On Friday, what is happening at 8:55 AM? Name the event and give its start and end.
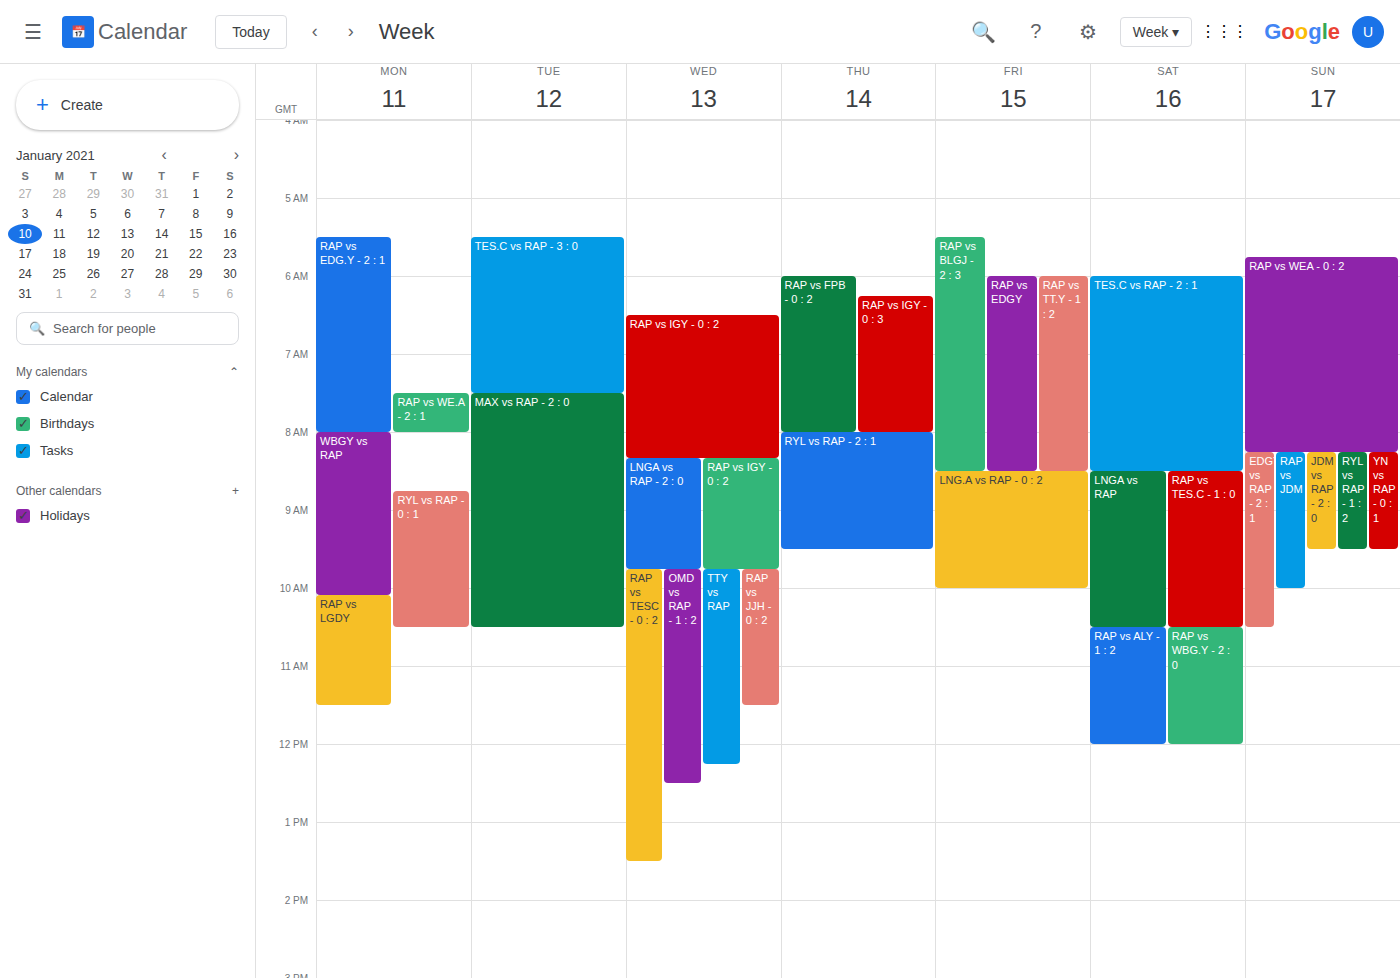
"LNG.A vs RAP - 0 : 2", 8:30 AM to 10:00 AM